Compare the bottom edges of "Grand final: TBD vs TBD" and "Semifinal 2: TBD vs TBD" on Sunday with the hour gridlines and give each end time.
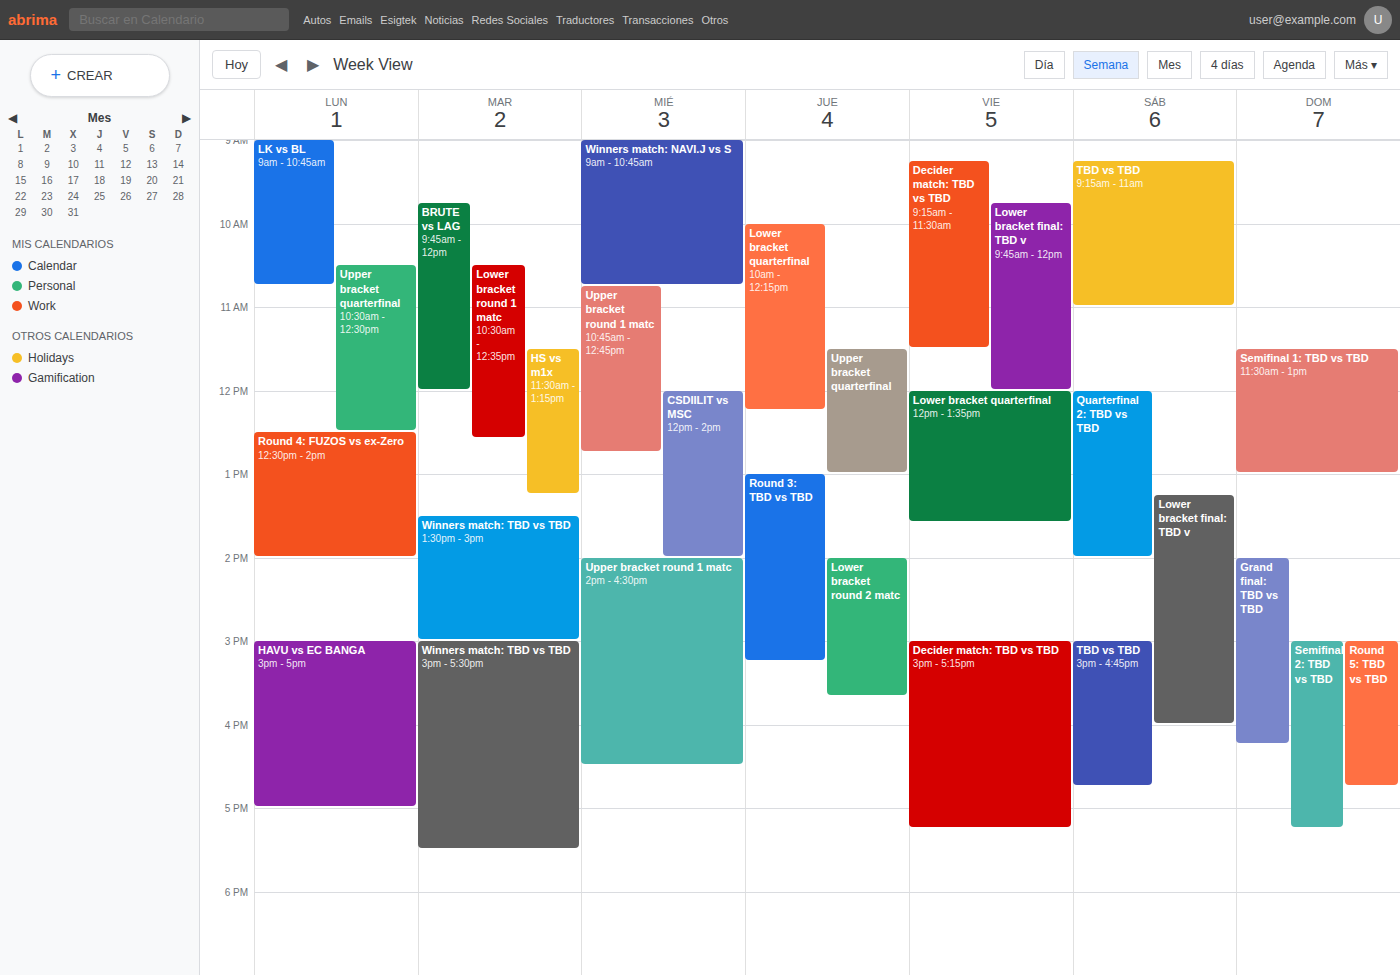
"Grand final: TBD vs TBD": 16:15, neither: a quarter of the way from the 16:00 line to the 17:00 line. "Semifinal 2: TBD vs TBD": 17:15, neither: a quarter of the way from the 17:00 line to the 18:00 line.